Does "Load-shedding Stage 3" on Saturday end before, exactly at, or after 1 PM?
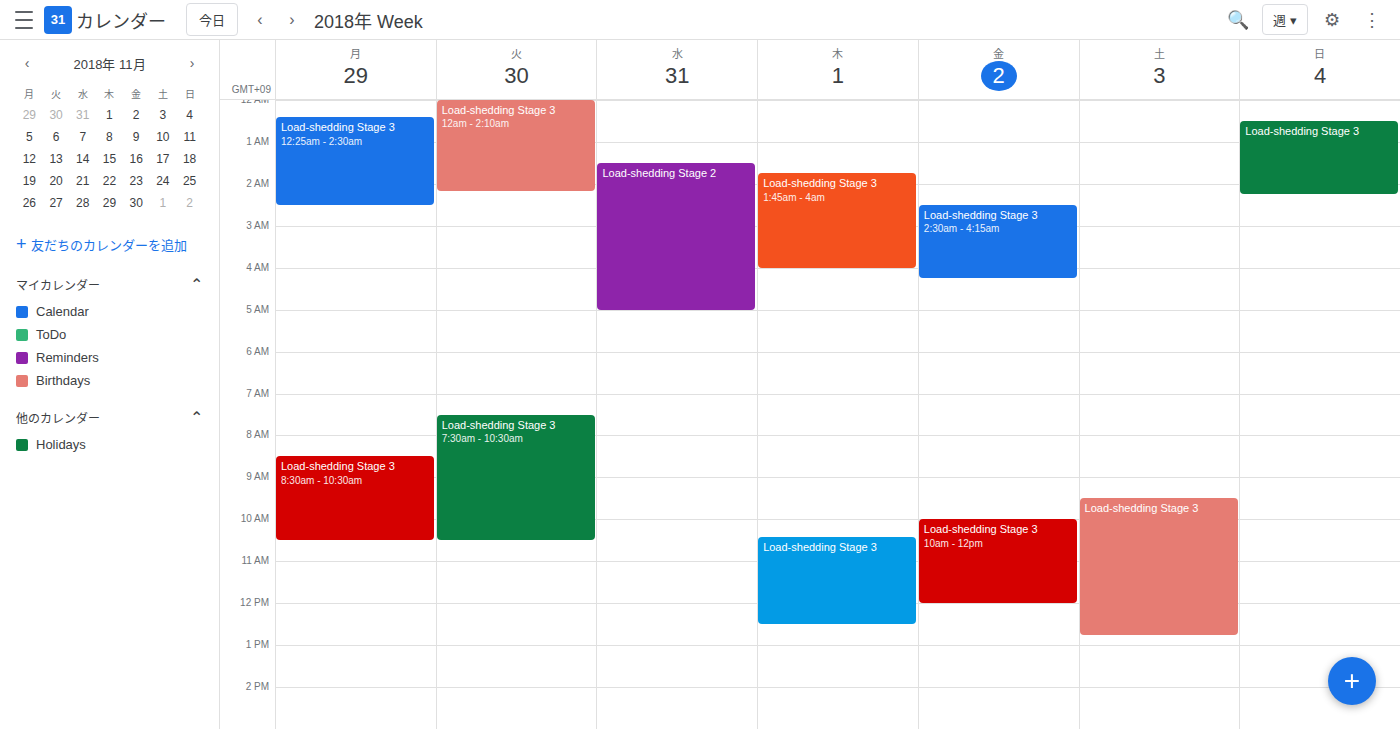
12:45 PM -- before 1 PM, 15 minutes above the 1 PM line.